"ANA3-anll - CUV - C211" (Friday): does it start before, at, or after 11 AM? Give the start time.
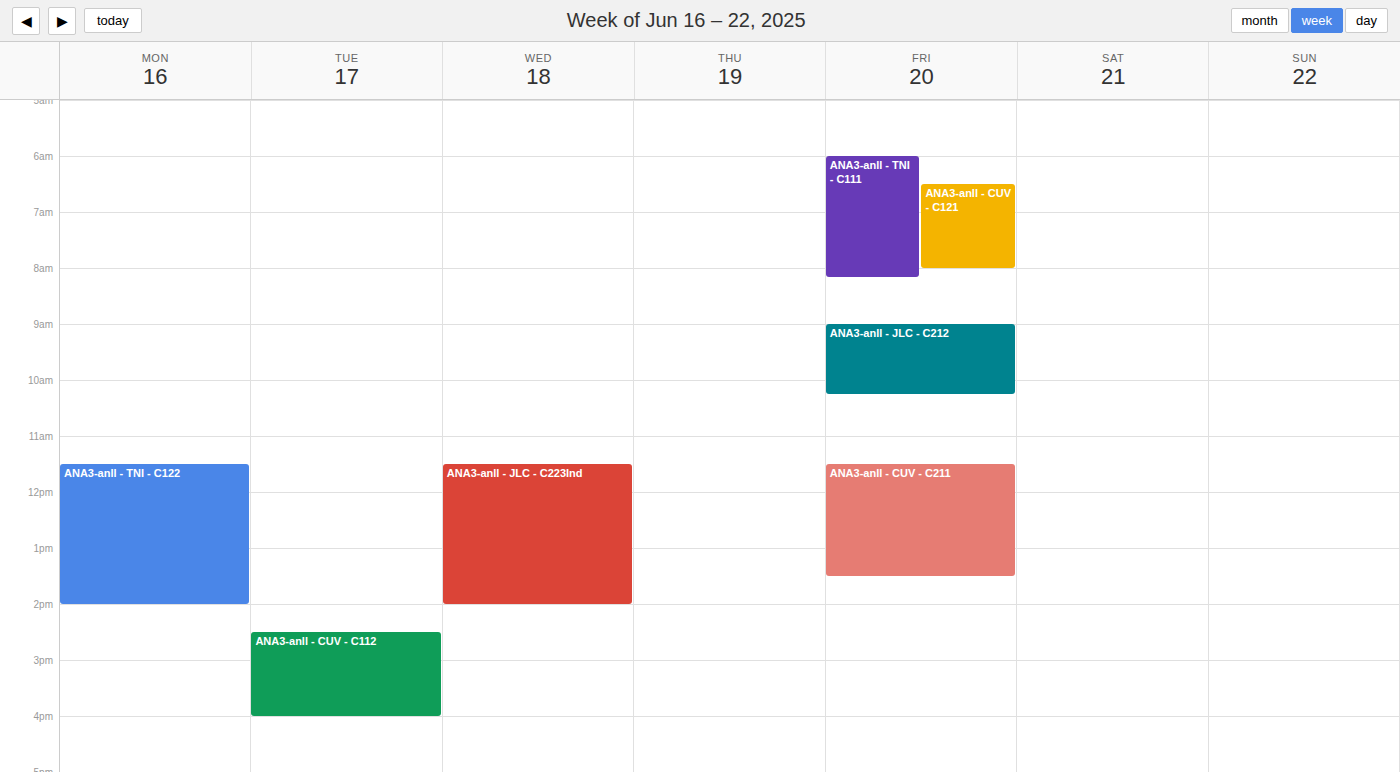
11:30 AM -- after 11 AM, 30 minutes below the 11 AM line.